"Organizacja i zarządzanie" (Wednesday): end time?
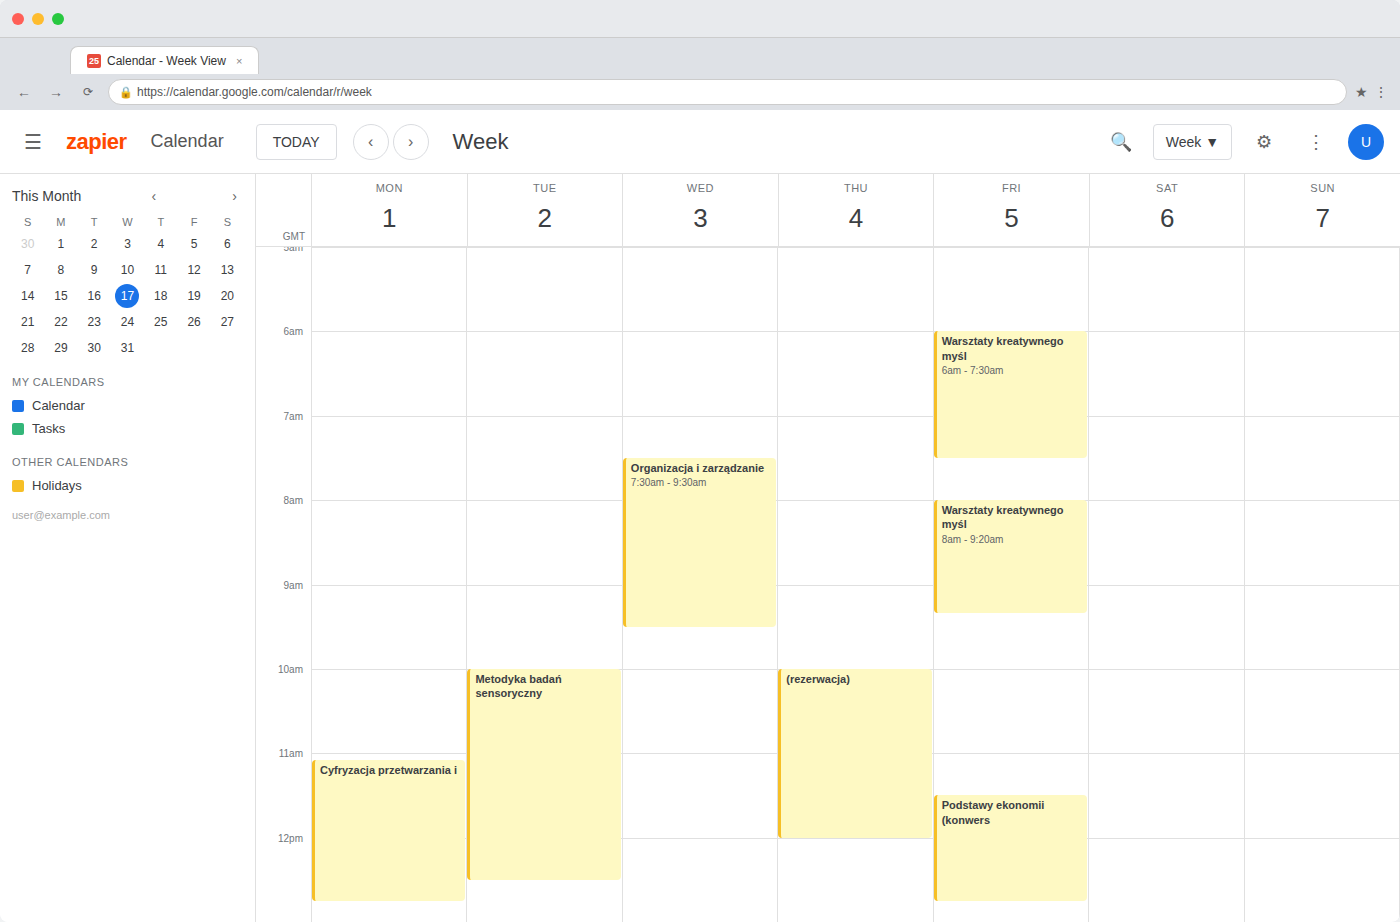
9:30 AM